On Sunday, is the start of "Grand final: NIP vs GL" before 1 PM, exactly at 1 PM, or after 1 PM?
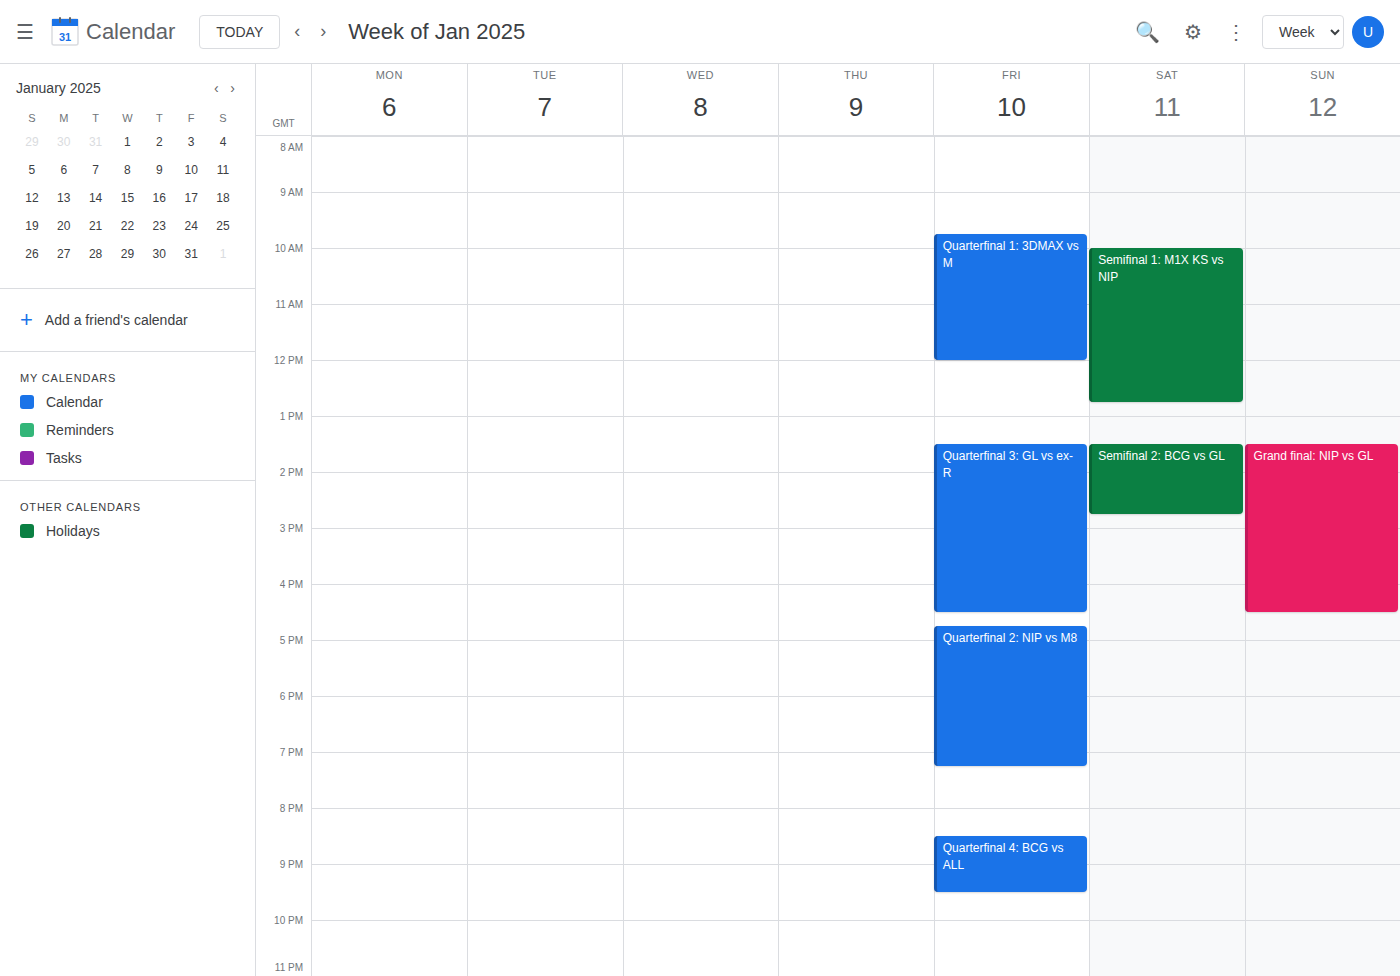
1:30 PM -- after 1 PM, 30 minutes below the 1 PM line.